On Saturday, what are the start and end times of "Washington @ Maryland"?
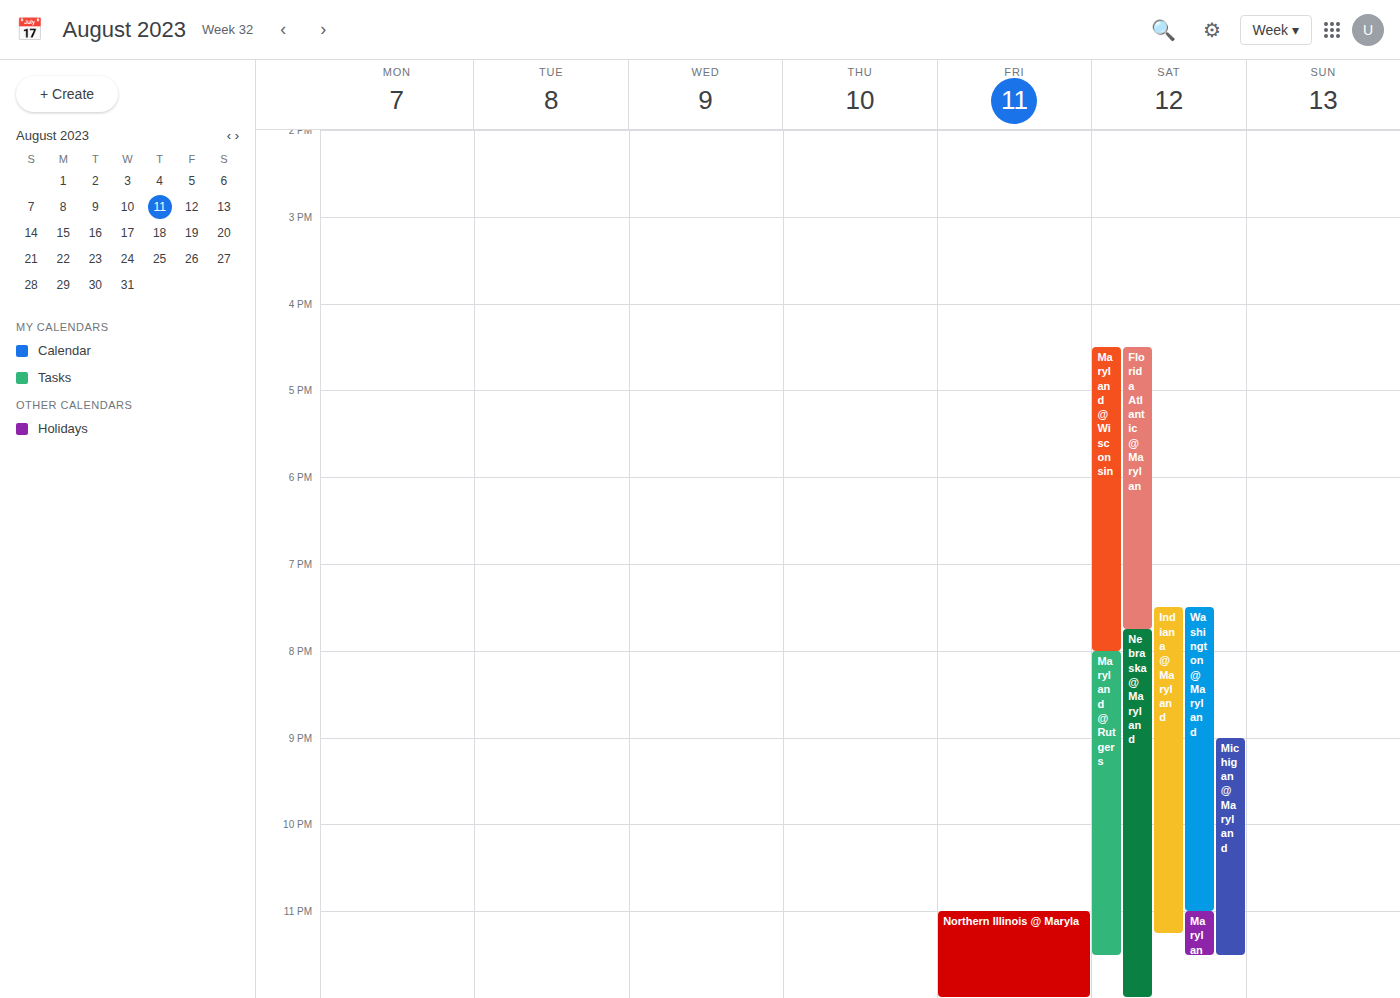
7:30 PM to 11:00 PM